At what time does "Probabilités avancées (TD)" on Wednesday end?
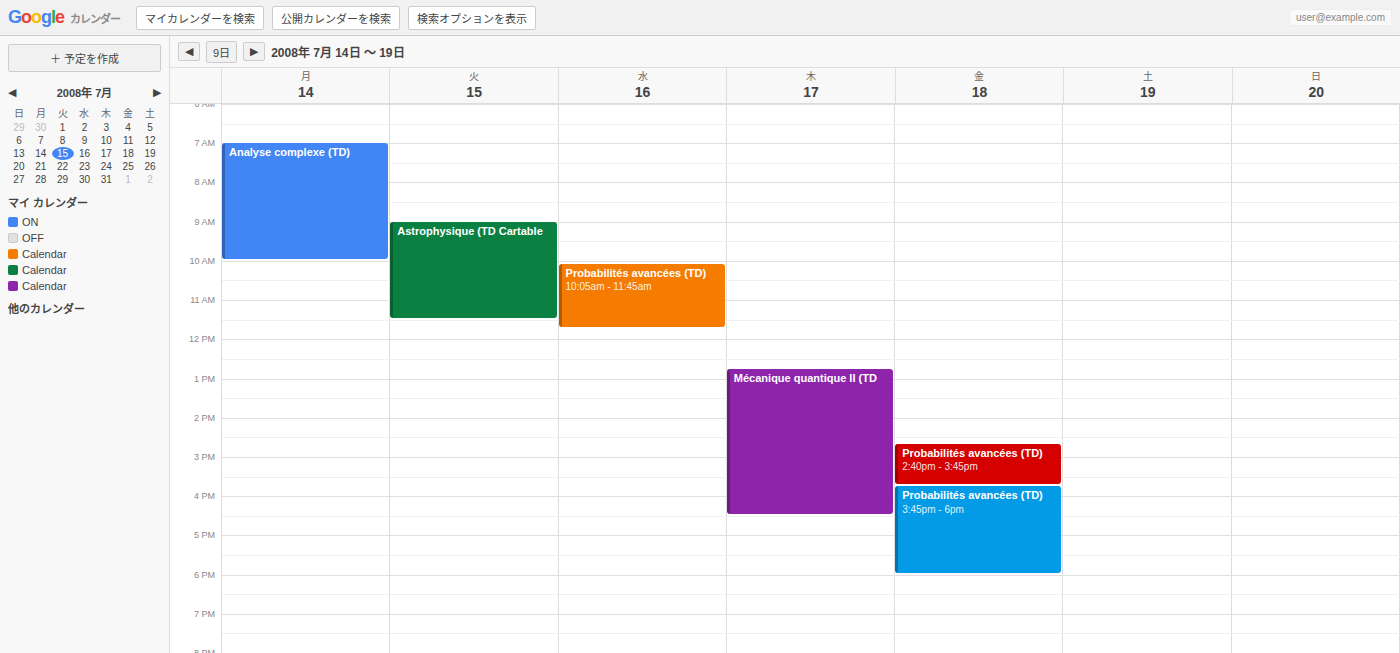
11:45 AM